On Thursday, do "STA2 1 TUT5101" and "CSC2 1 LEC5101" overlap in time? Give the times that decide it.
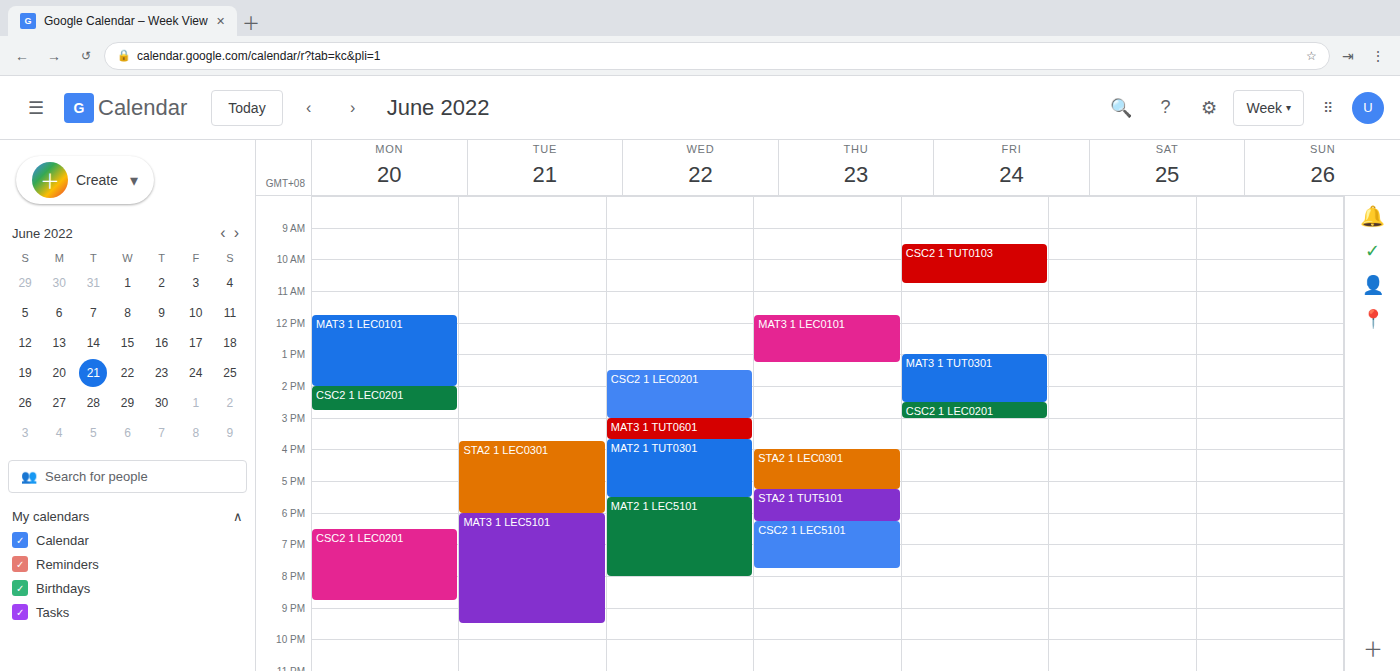
"STA2 1 TUT5101" ends at 6:15 PM, exactly when "CSC2 1 LEC5101" starts -- they touch but do not overlap.